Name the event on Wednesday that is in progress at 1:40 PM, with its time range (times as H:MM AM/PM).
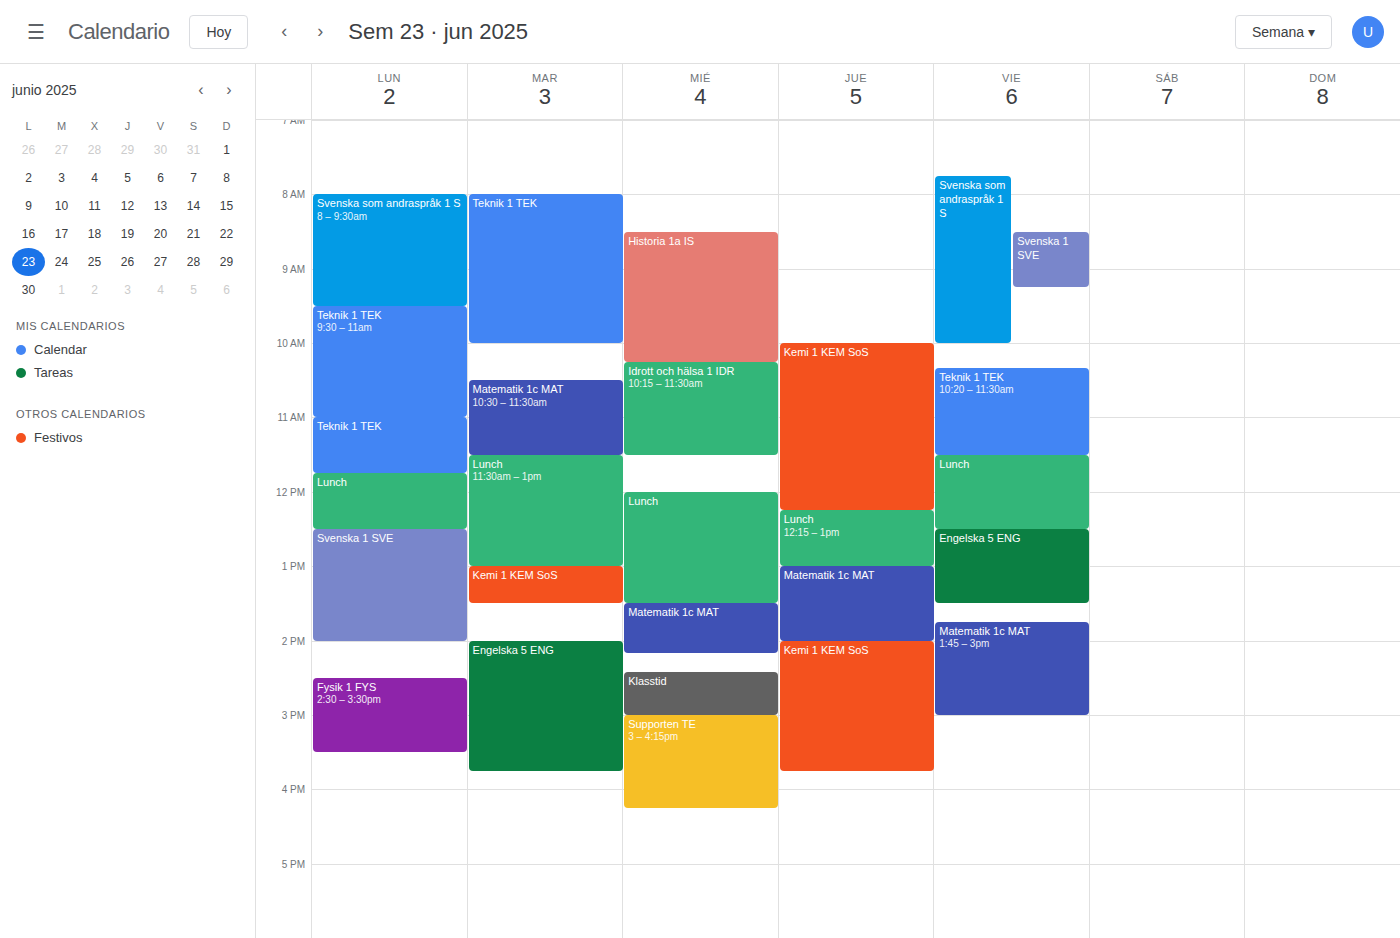
"Matematik 1c MAT", 1:30 PM to 2:10 PM